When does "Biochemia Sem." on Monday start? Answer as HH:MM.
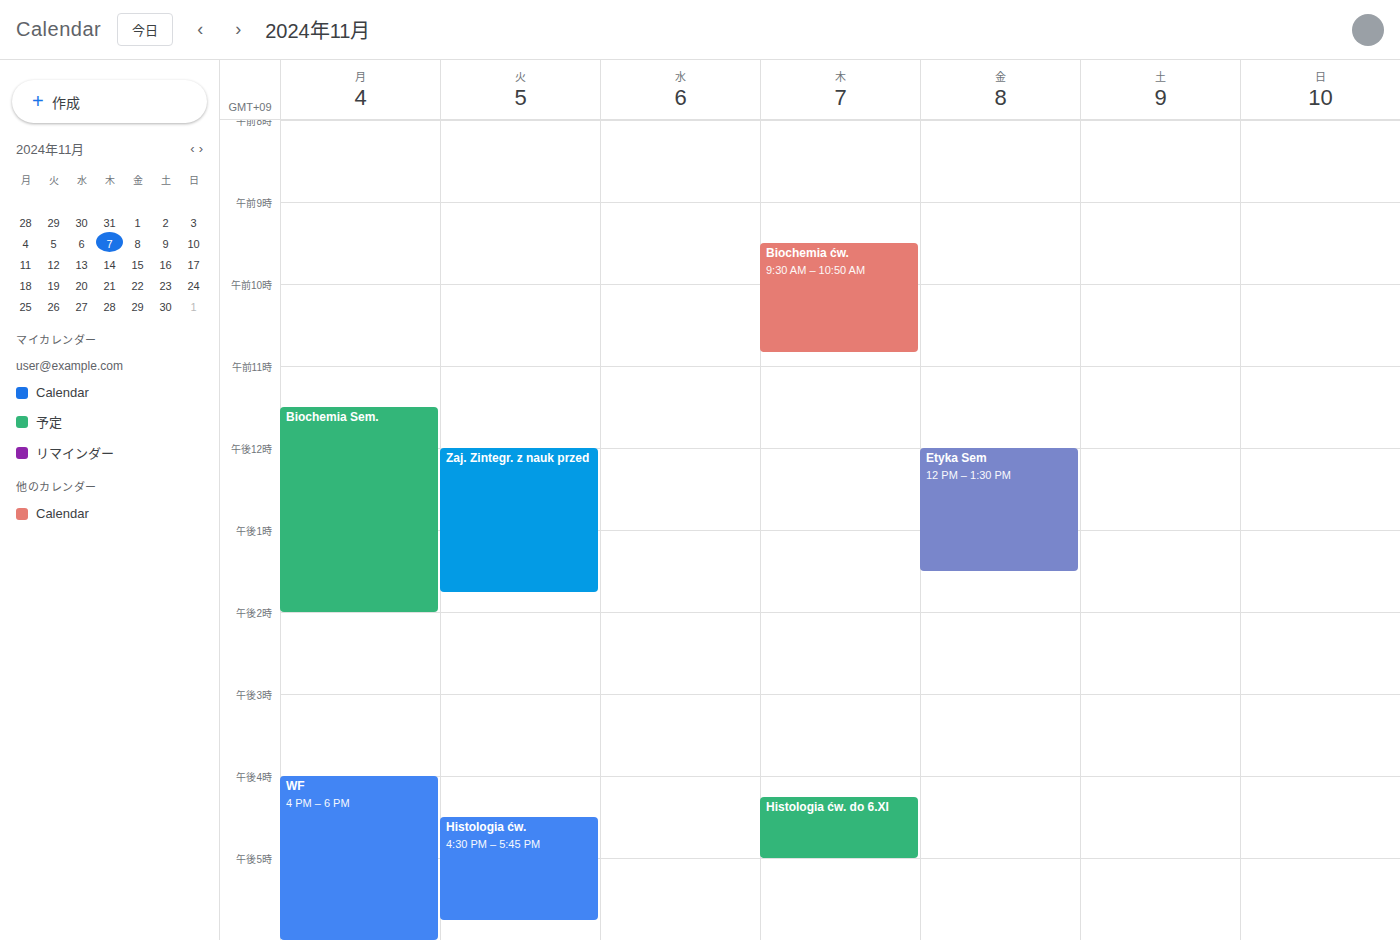
11:30